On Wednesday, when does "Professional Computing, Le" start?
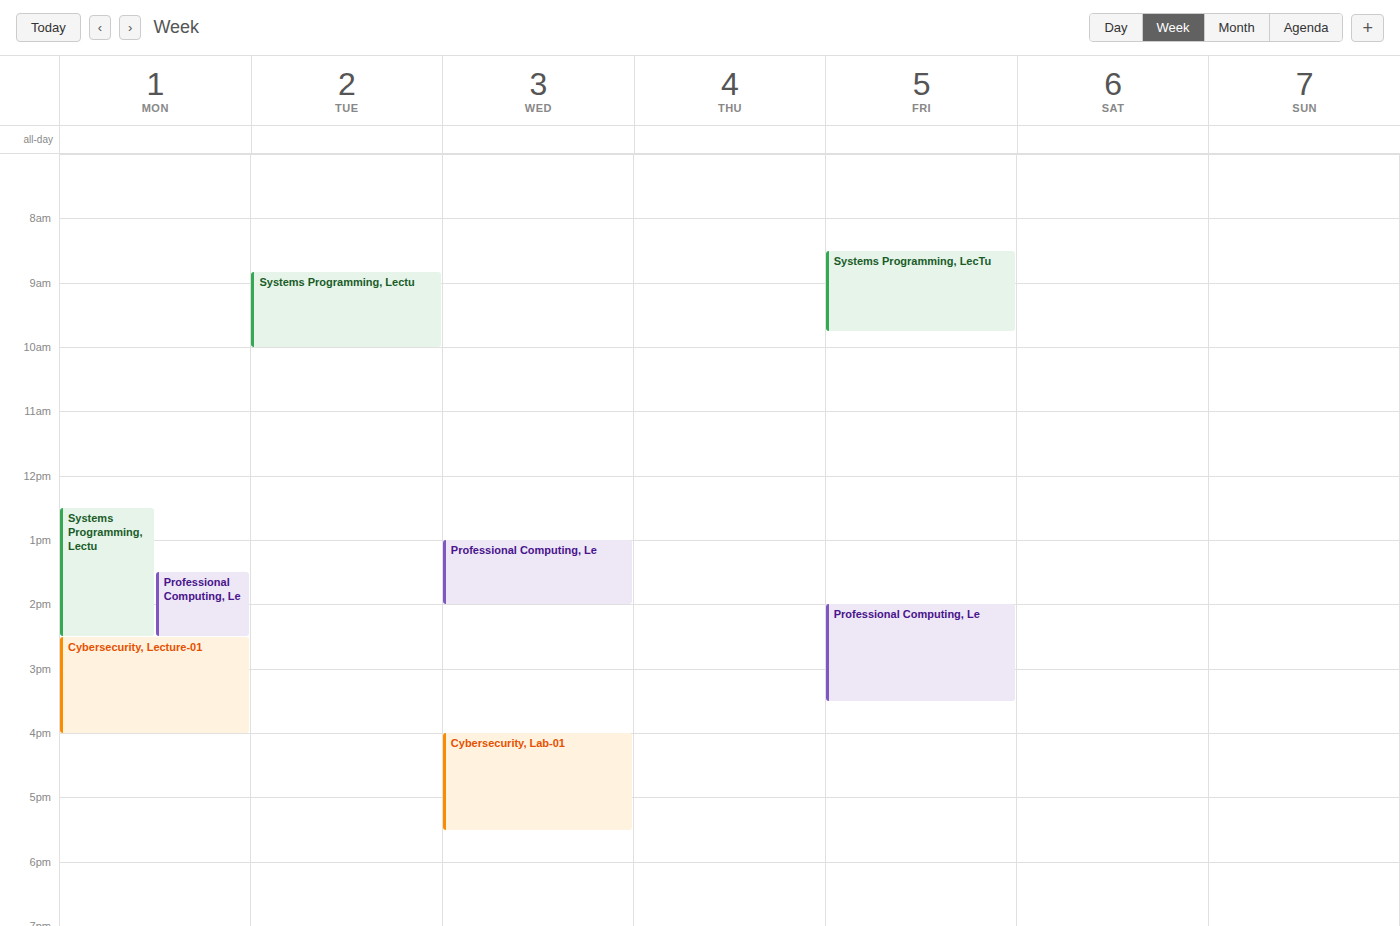
1:00 PM